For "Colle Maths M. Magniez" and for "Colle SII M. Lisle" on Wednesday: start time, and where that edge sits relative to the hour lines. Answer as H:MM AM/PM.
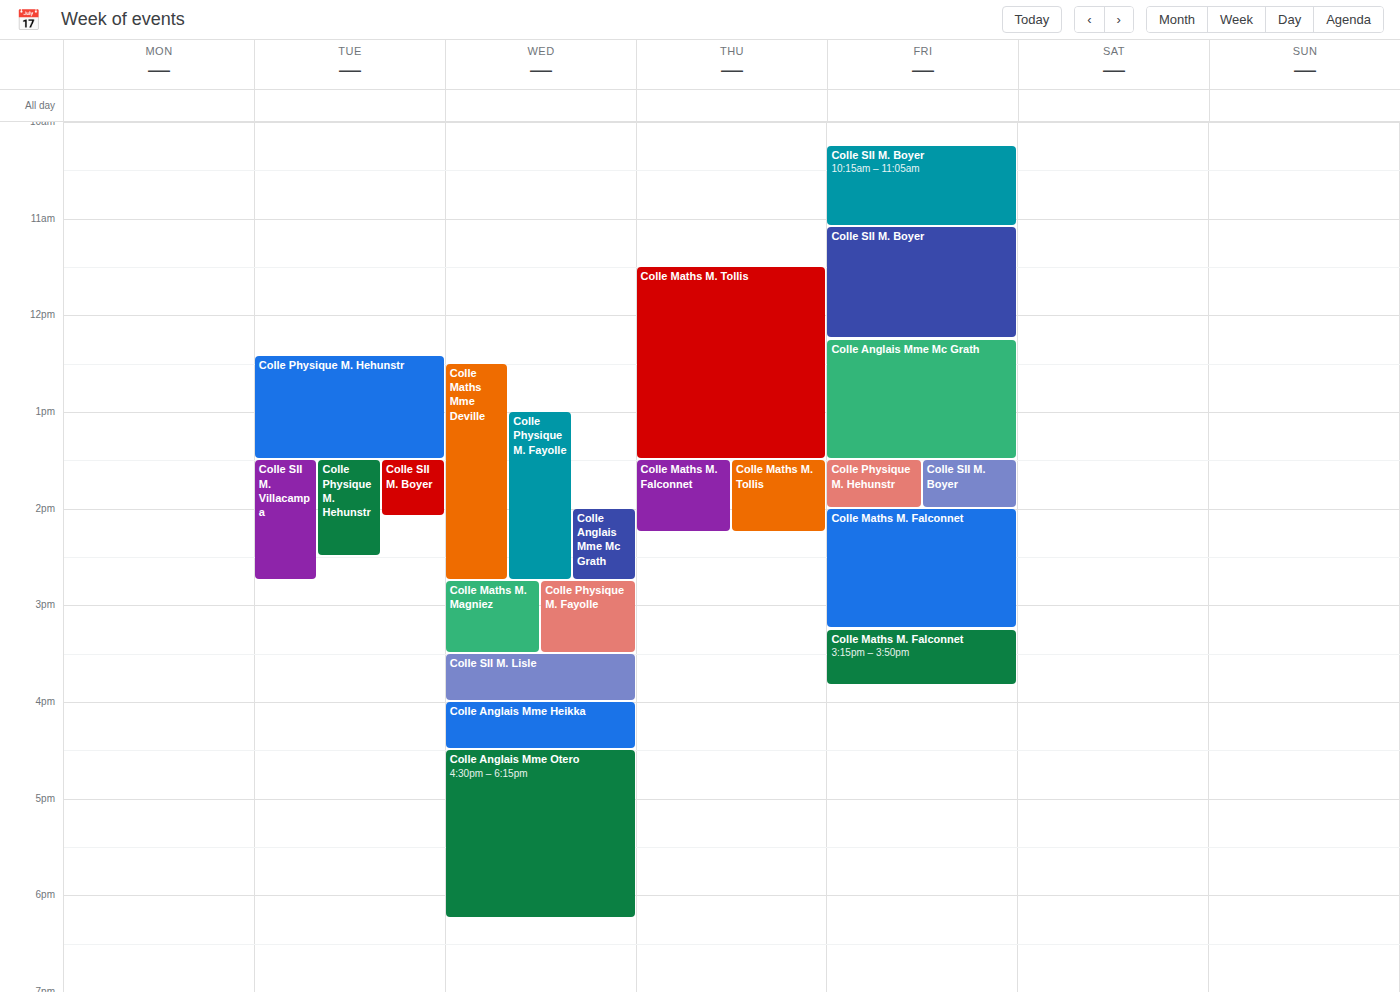
"Colle Maths M. Magniez": 2:45 PM, neither: three quarters of the way from the 2 PM line to the 3 PM line. "Colle SII M. Lisle": 3:30 PM, halfway between the 3 PM and 4 PM lines.